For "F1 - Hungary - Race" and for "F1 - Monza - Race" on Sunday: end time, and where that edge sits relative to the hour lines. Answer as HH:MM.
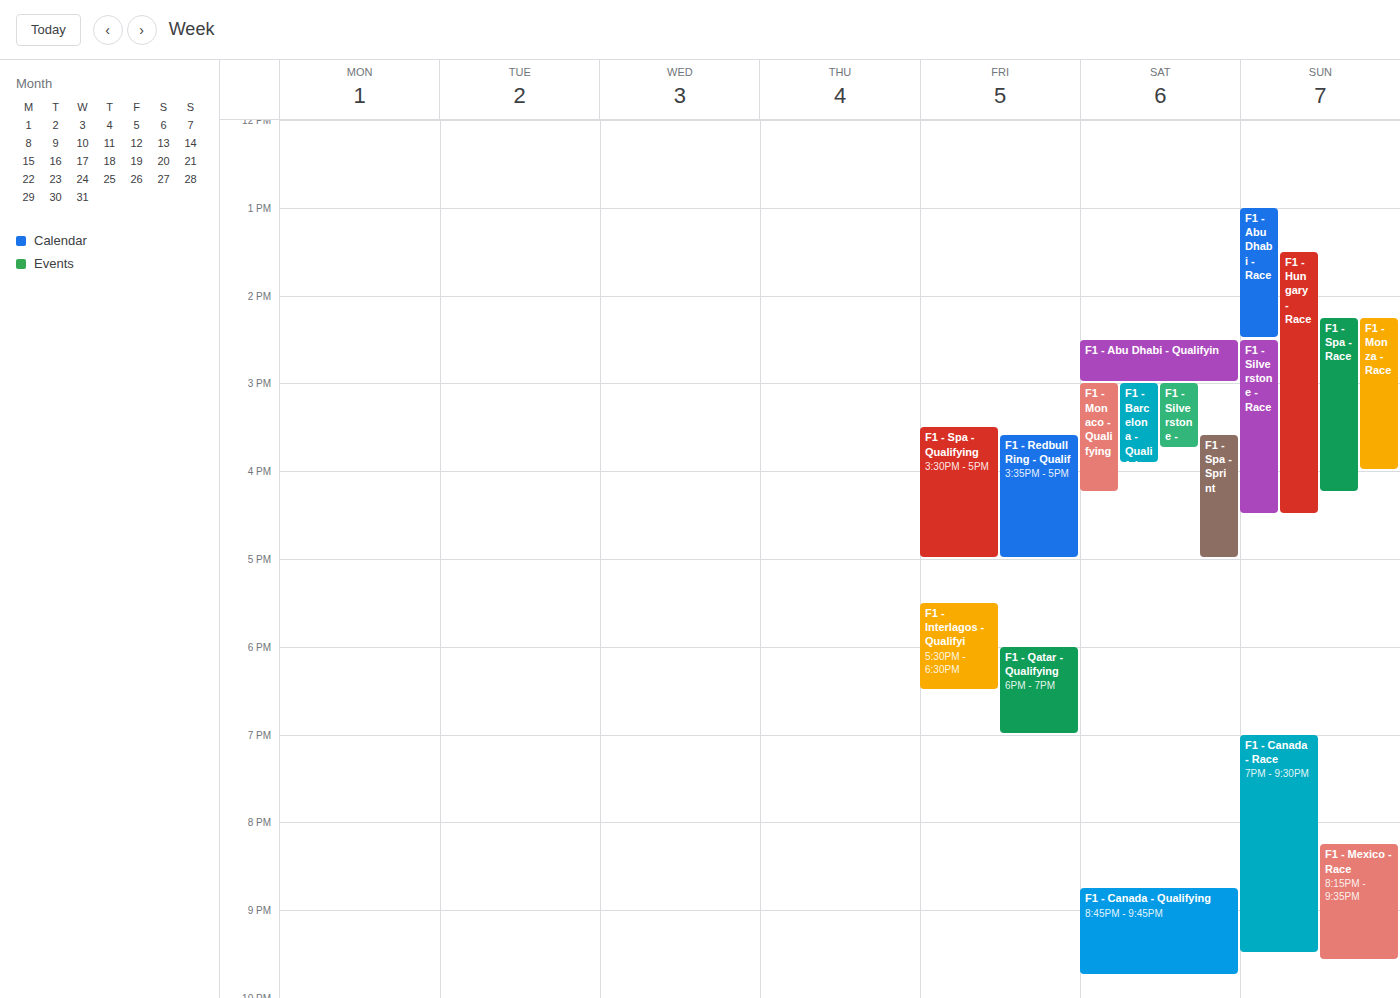
"F1 - Hungary - Race": 16:30, halfway between the 16:00 and 17:00 lines. "F1 - Monza - Race": 16:00, exactly on the 16:00 line.